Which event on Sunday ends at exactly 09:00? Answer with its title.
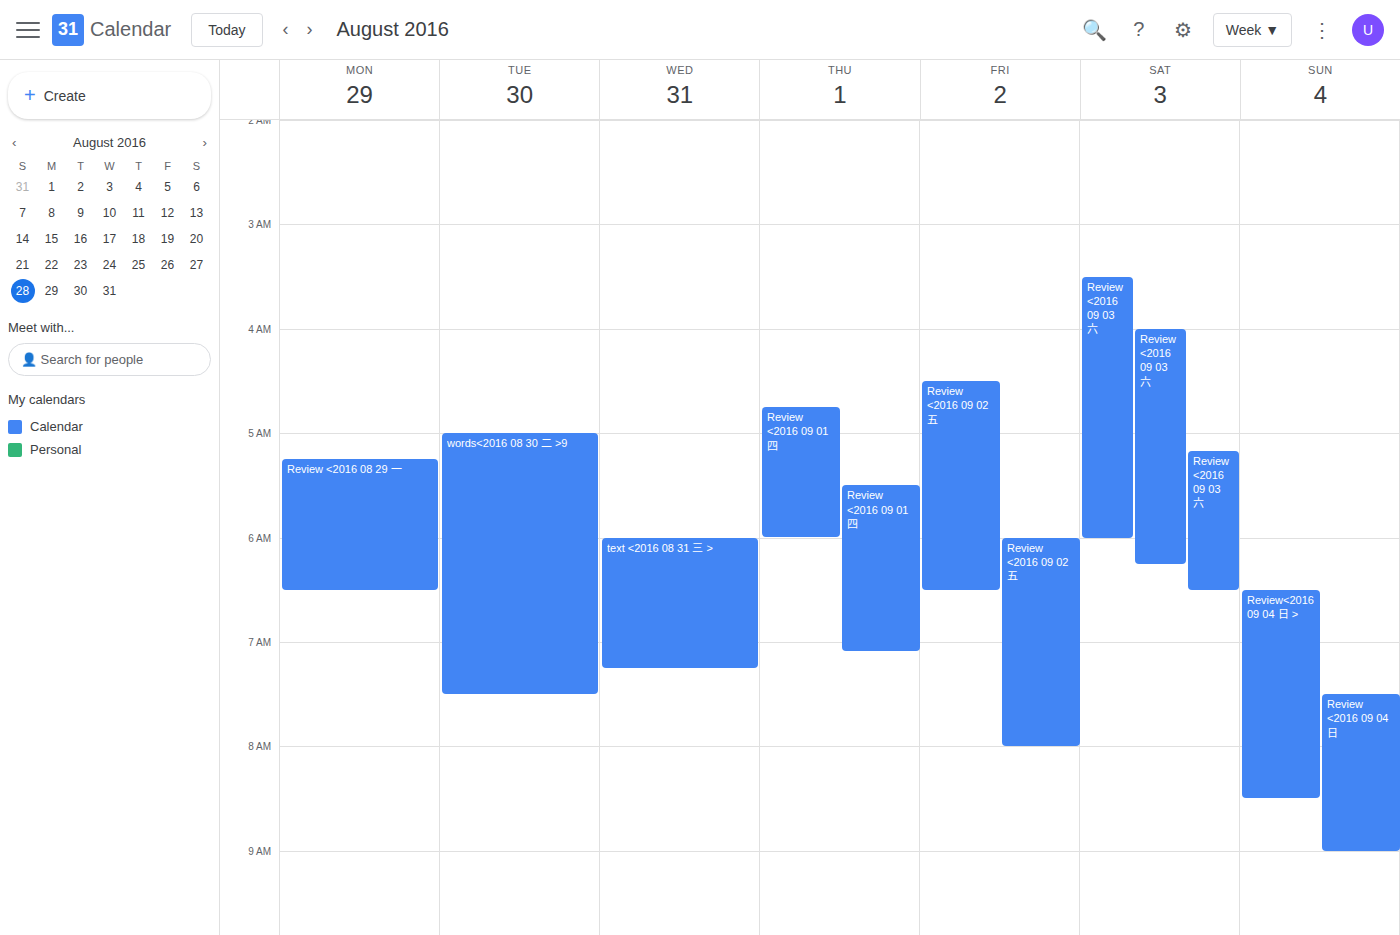
"Review <2016 09 04 日"